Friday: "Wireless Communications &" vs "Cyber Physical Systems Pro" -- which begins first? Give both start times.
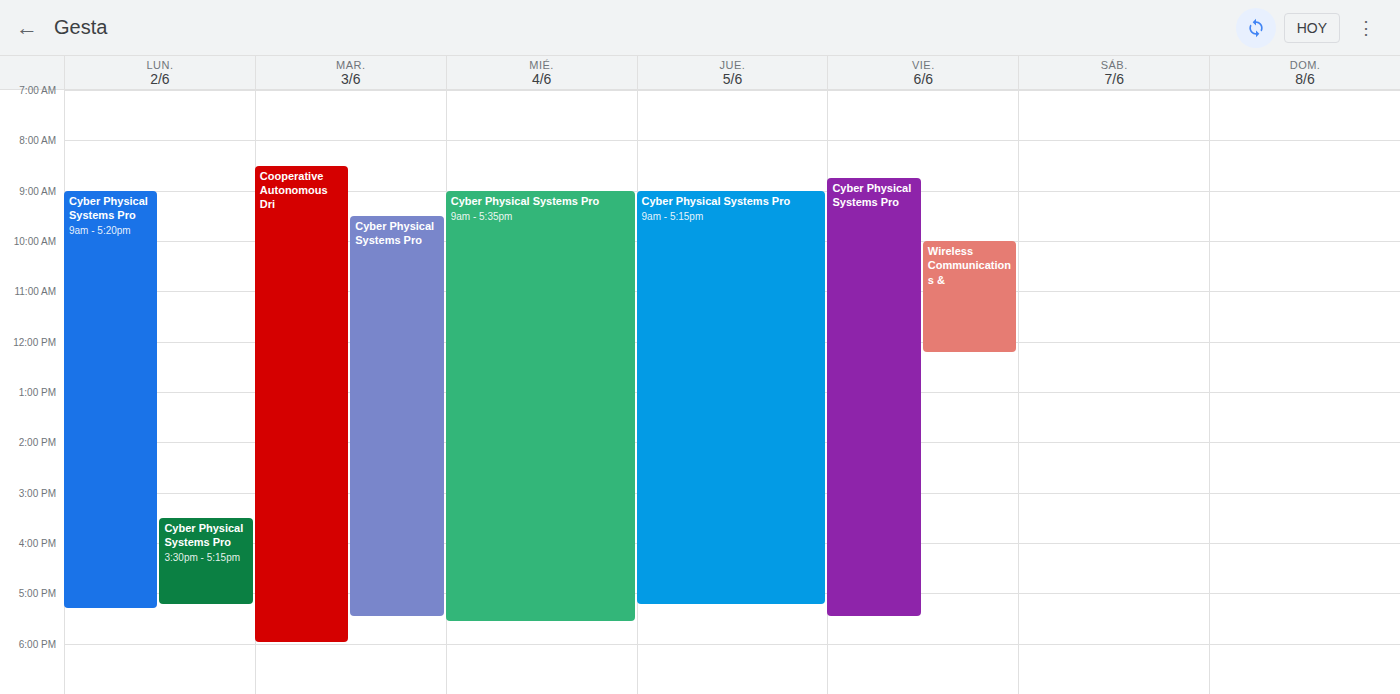
"Cyber Physical Systems Pro" 8:45 AM; "Wireless Communications &" 10:00 AM.